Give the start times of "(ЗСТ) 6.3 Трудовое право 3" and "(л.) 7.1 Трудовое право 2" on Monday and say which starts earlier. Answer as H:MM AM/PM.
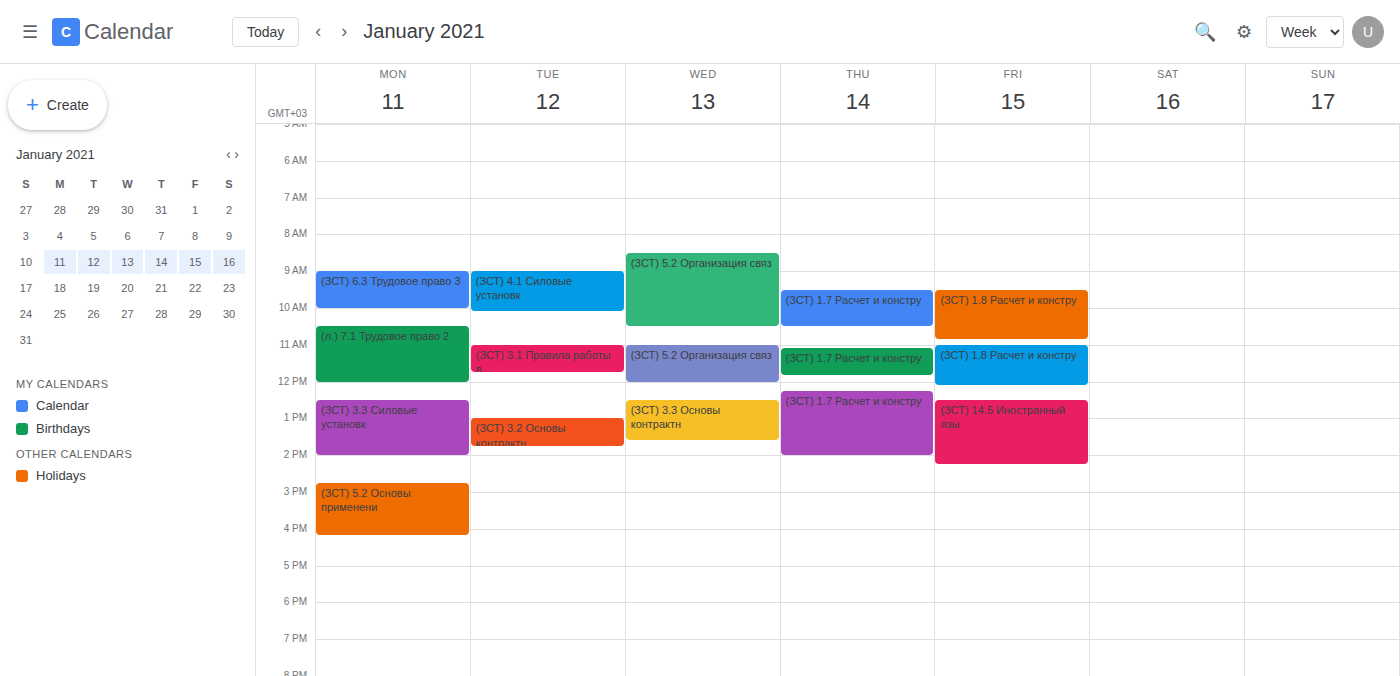
"(ЗСТ) 6.3 Трудовое право 3" 9:00 AM; "(л.) 7.1 Трудовое право 2" 10:30 AM.